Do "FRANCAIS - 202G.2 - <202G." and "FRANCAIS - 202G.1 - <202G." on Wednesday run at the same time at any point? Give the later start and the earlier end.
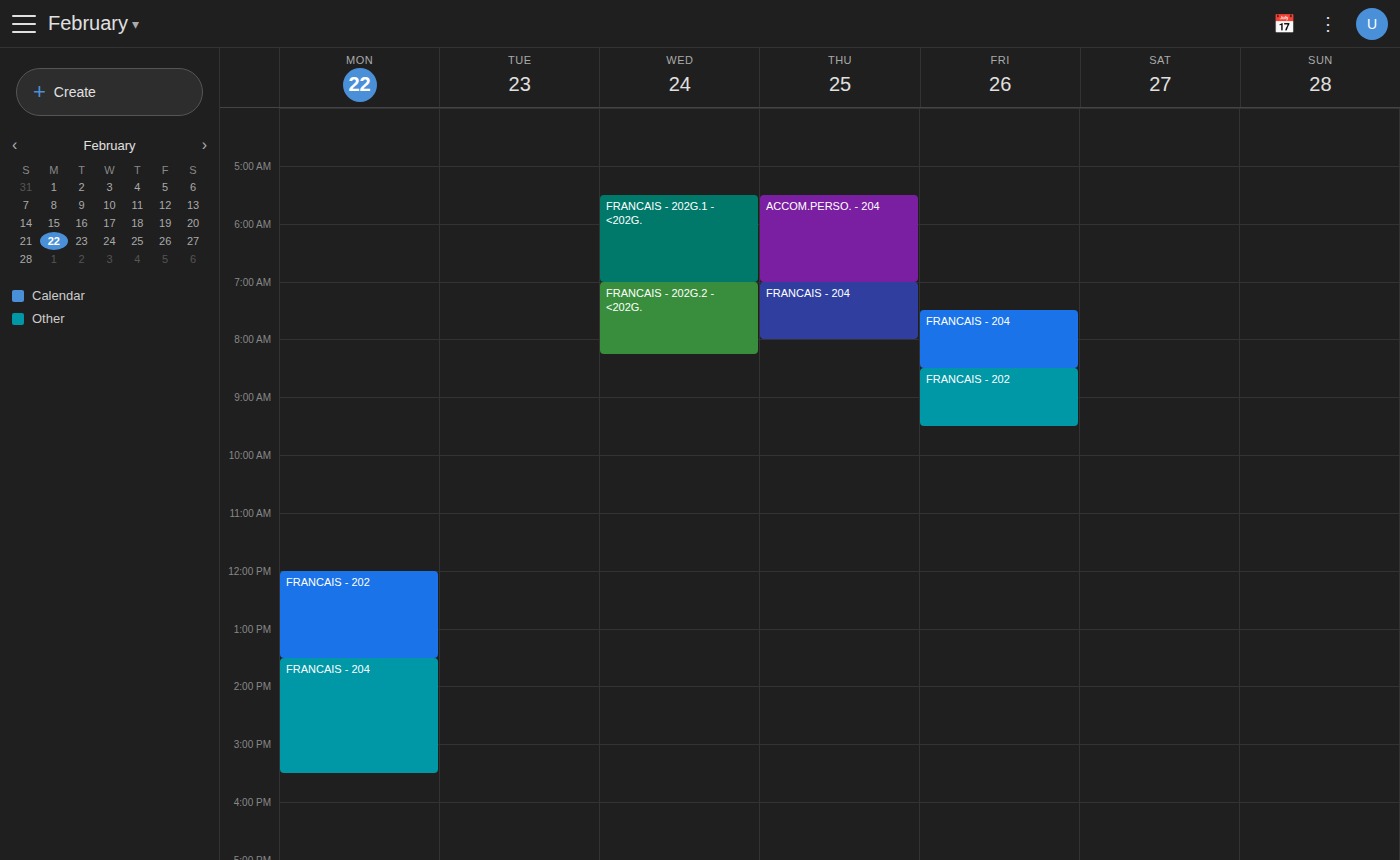
"FRANCAIS - 202G.1 - <202G." ends at 7:00 AM, exactly when "FRANCAIS - 202G.2 - <202G." starts -- they touch but do not overlap.